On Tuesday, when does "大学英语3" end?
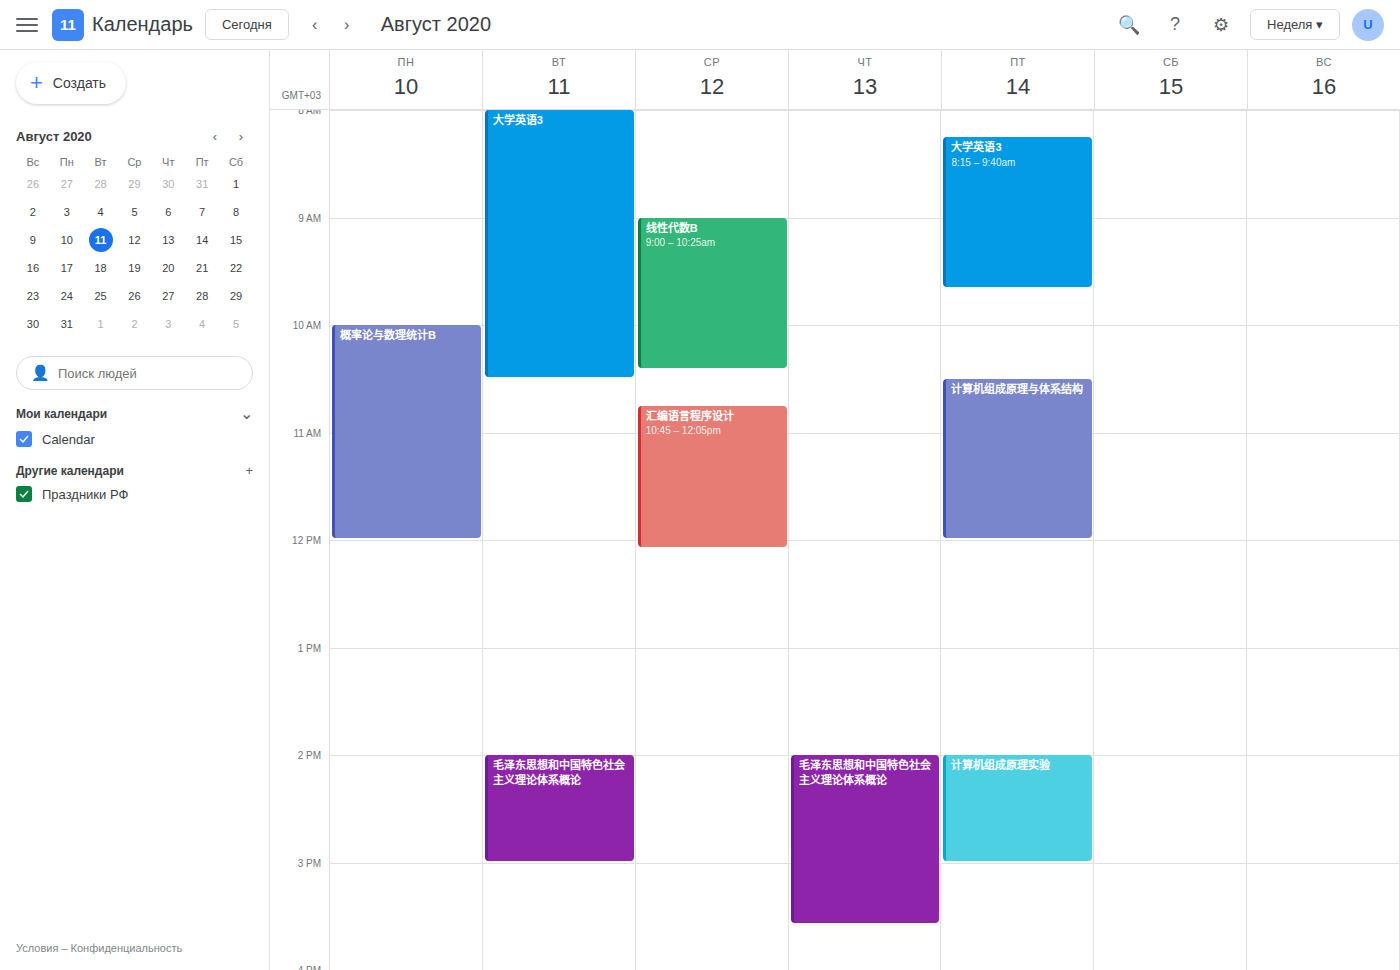
10:30 AM